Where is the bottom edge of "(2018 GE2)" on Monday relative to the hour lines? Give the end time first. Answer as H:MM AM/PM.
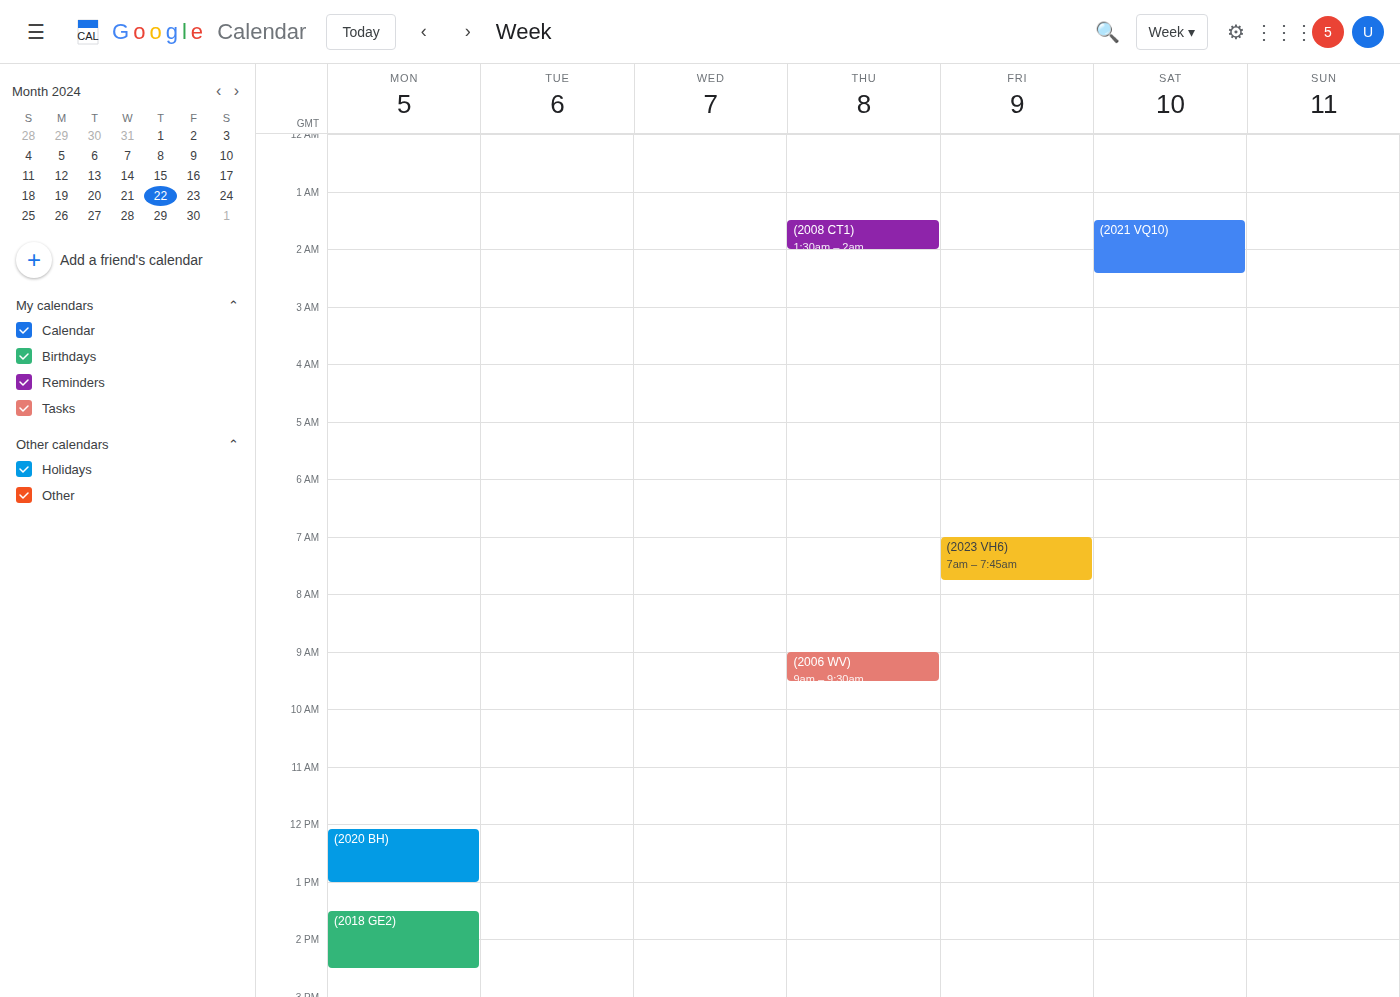
2:30 PM -- halfway between the 2 PM and 3 PM lines.